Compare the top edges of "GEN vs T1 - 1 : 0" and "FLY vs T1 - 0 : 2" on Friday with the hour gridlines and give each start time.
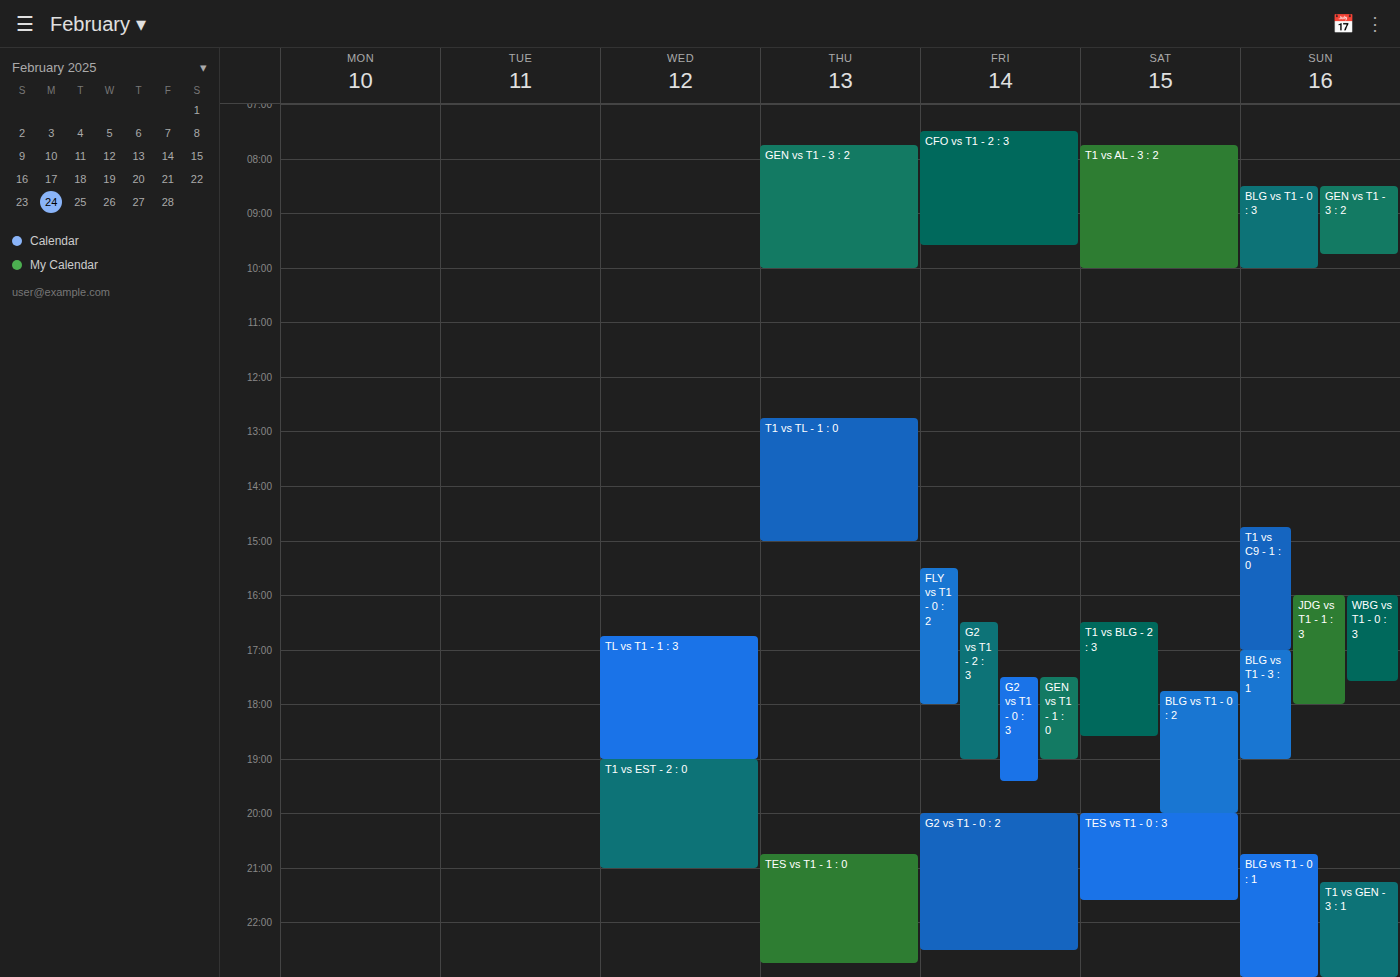
"GEN vs T1 - 1 : 0": 5:30 PM, halfway between the 5 PM and 6 PM lines. "FLY vs T1 - 0 : 2": 3:30 PM, halfway between the 3 PM and 4 PM lines.